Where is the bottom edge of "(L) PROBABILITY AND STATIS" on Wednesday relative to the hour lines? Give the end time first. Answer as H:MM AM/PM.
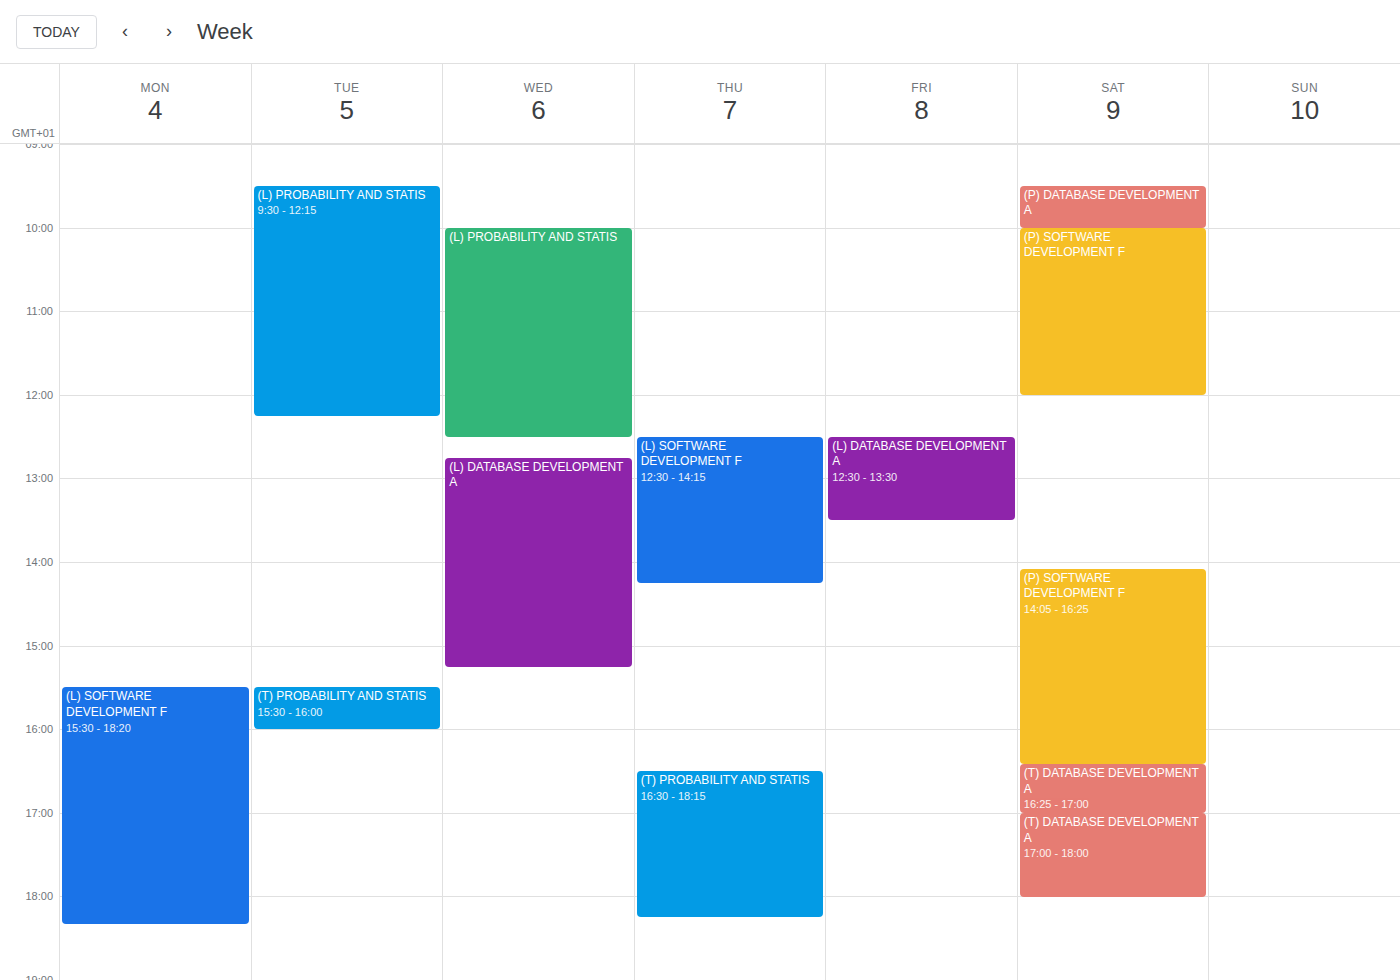
12:30 PM -- halfway between the 12 PM and 1 PM lines.